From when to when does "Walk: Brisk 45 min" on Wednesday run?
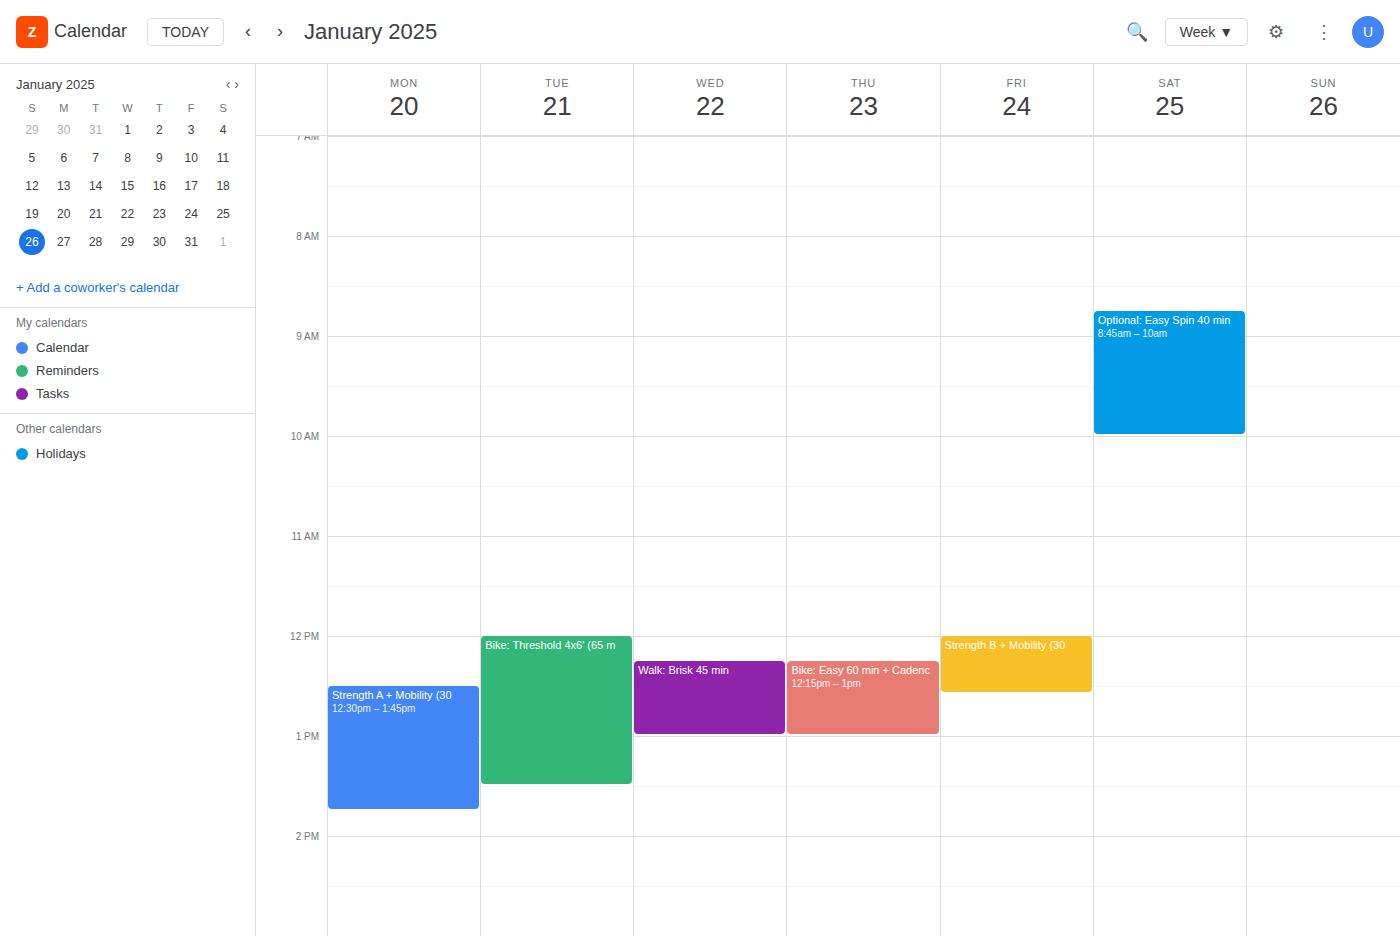
12:15 PM to 1:00 PM